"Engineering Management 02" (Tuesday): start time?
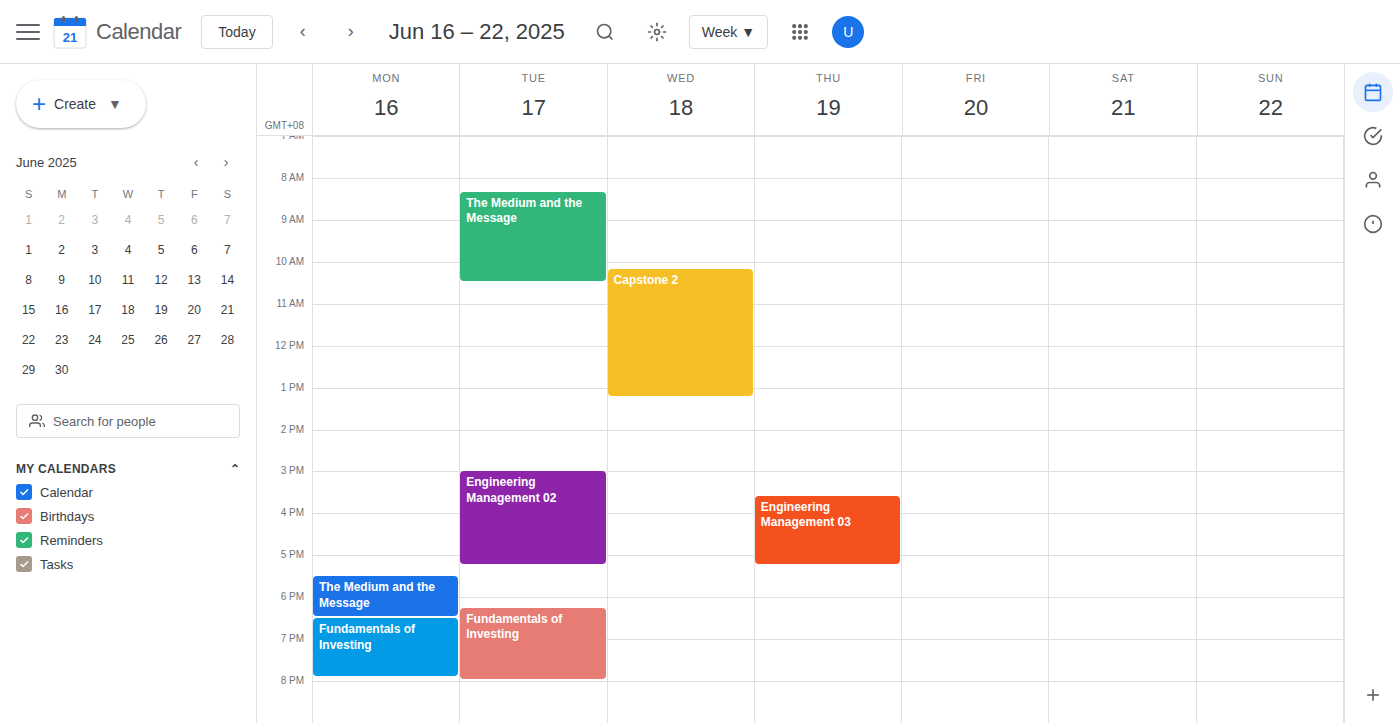
15:00